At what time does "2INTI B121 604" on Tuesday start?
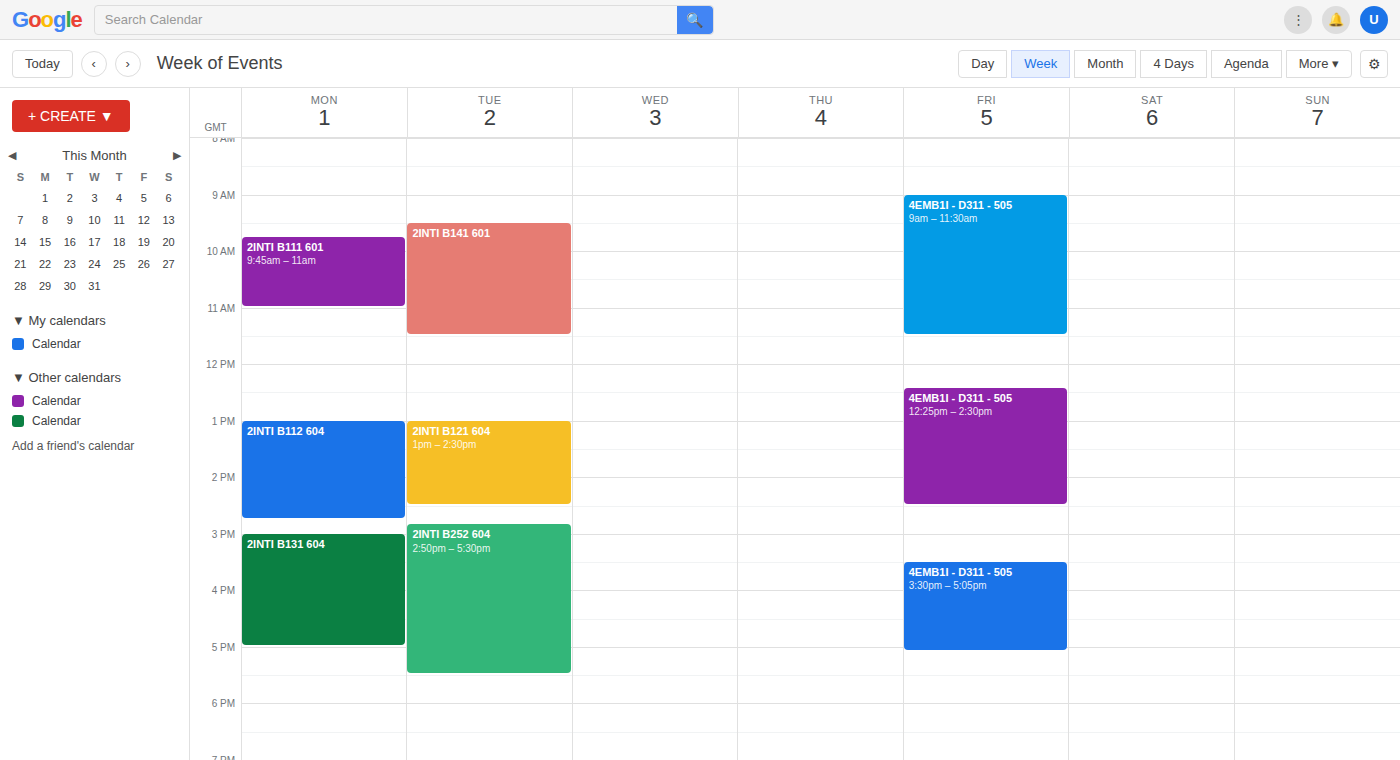
1:00 PM